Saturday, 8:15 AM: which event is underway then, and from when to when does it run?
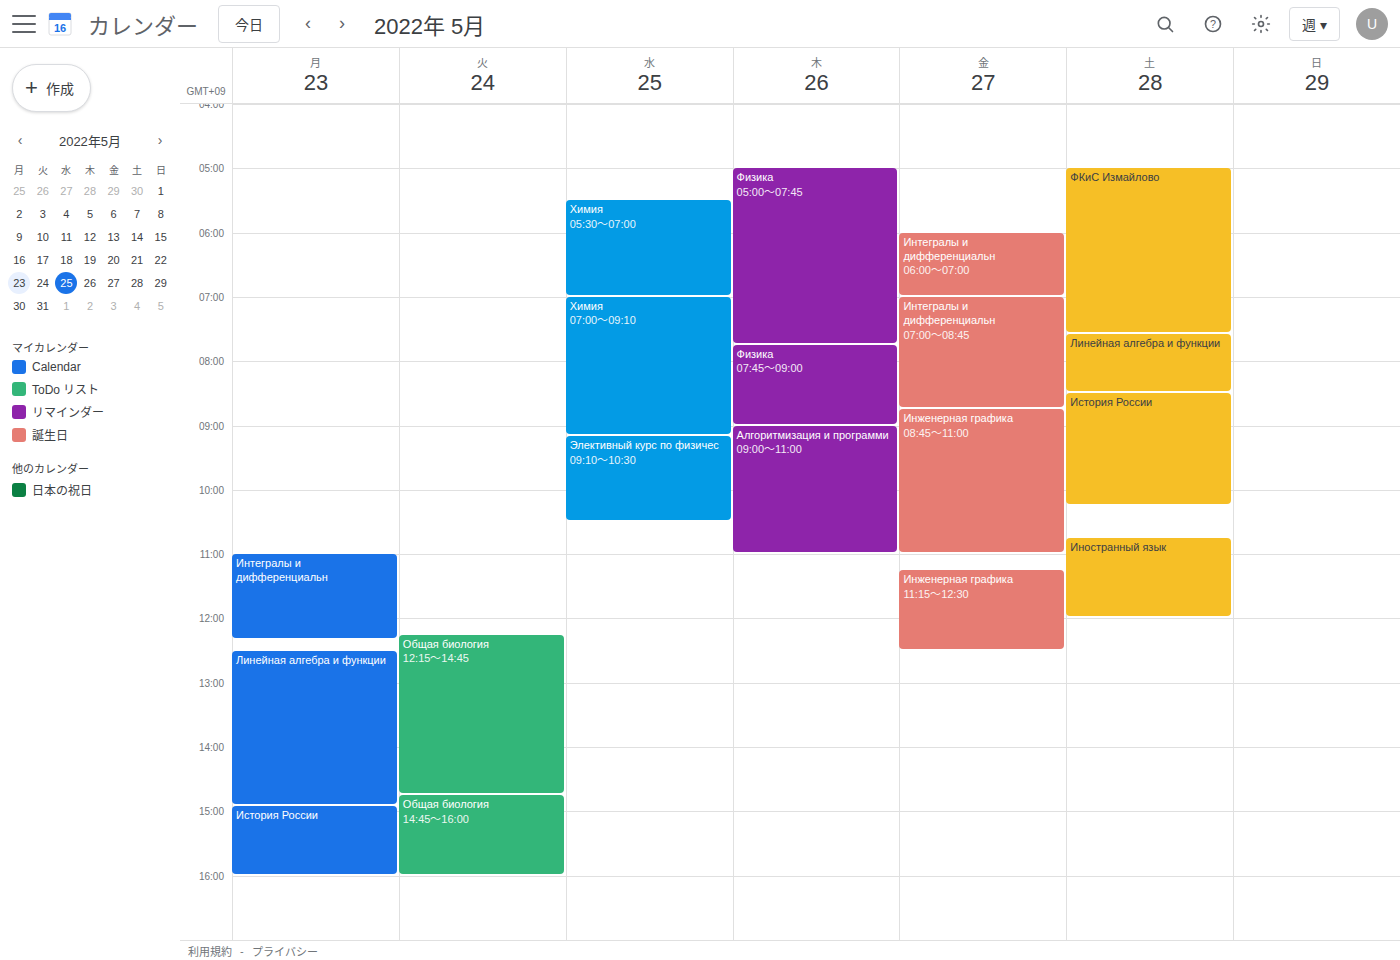
"Линейная алгебра и функции", 7:35 AM to 8:30 AM